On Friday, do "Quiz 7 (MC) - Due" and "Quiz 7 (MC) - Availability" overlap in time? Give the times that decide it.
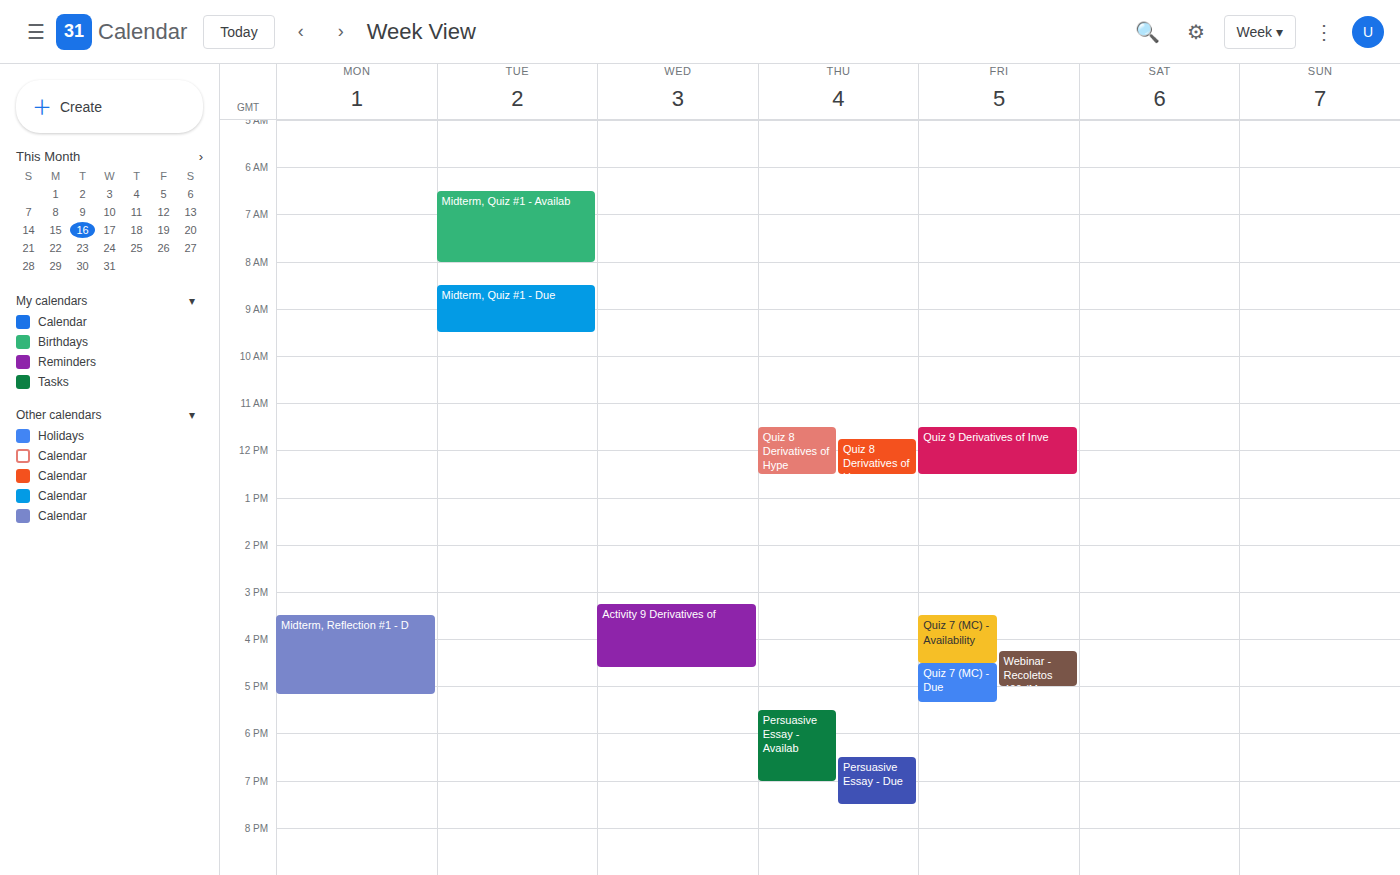
"Quiz 7 (MC) - Availability" ends at 4:30 PM, exactly when "Quiz 7 (MC) - Due" starts -- they touch but do not overlap.